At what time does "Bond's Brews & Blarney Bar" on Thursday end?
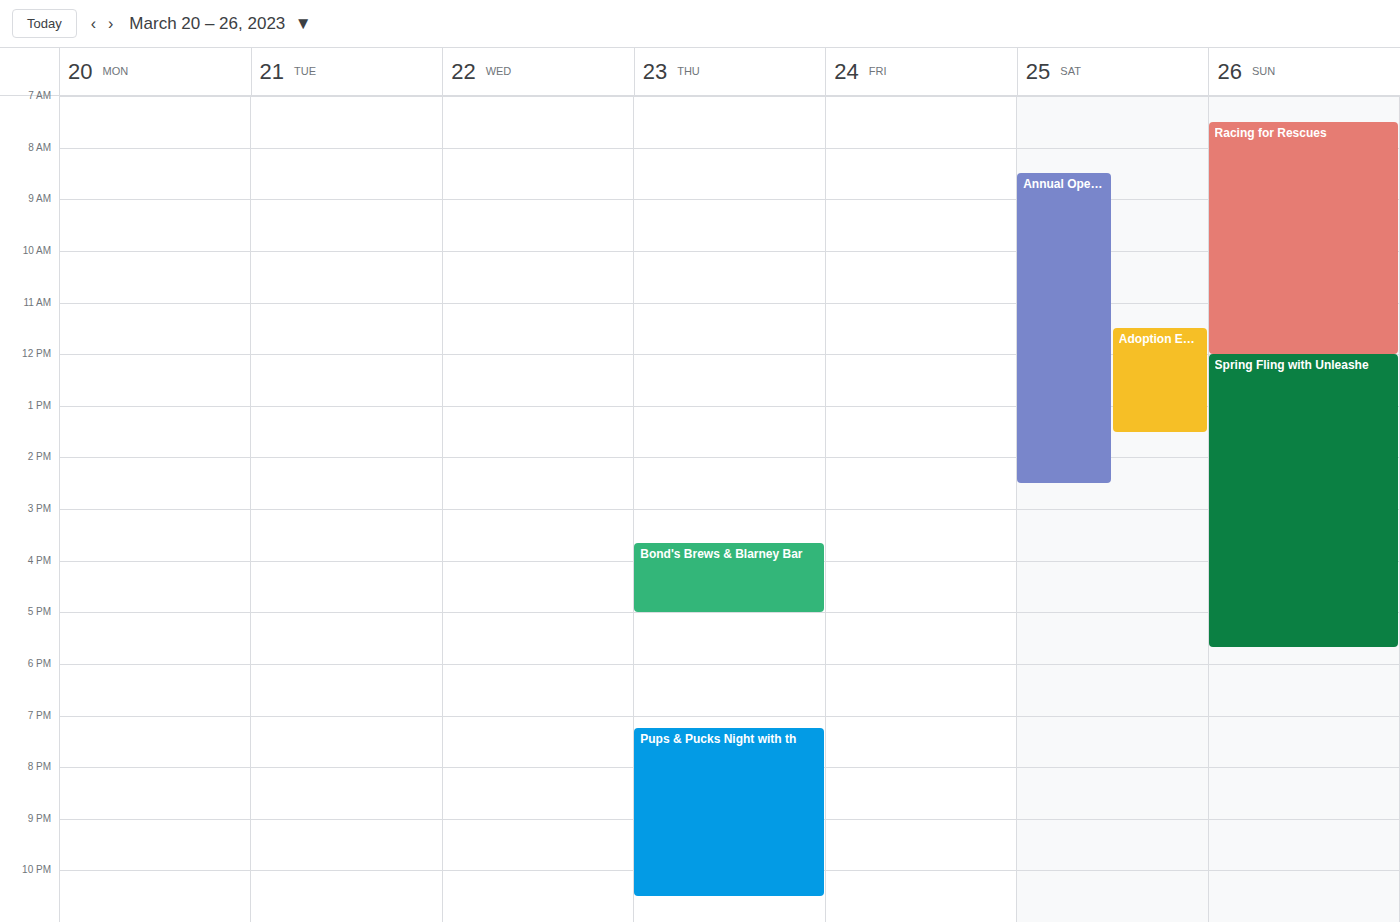
5:00 PM